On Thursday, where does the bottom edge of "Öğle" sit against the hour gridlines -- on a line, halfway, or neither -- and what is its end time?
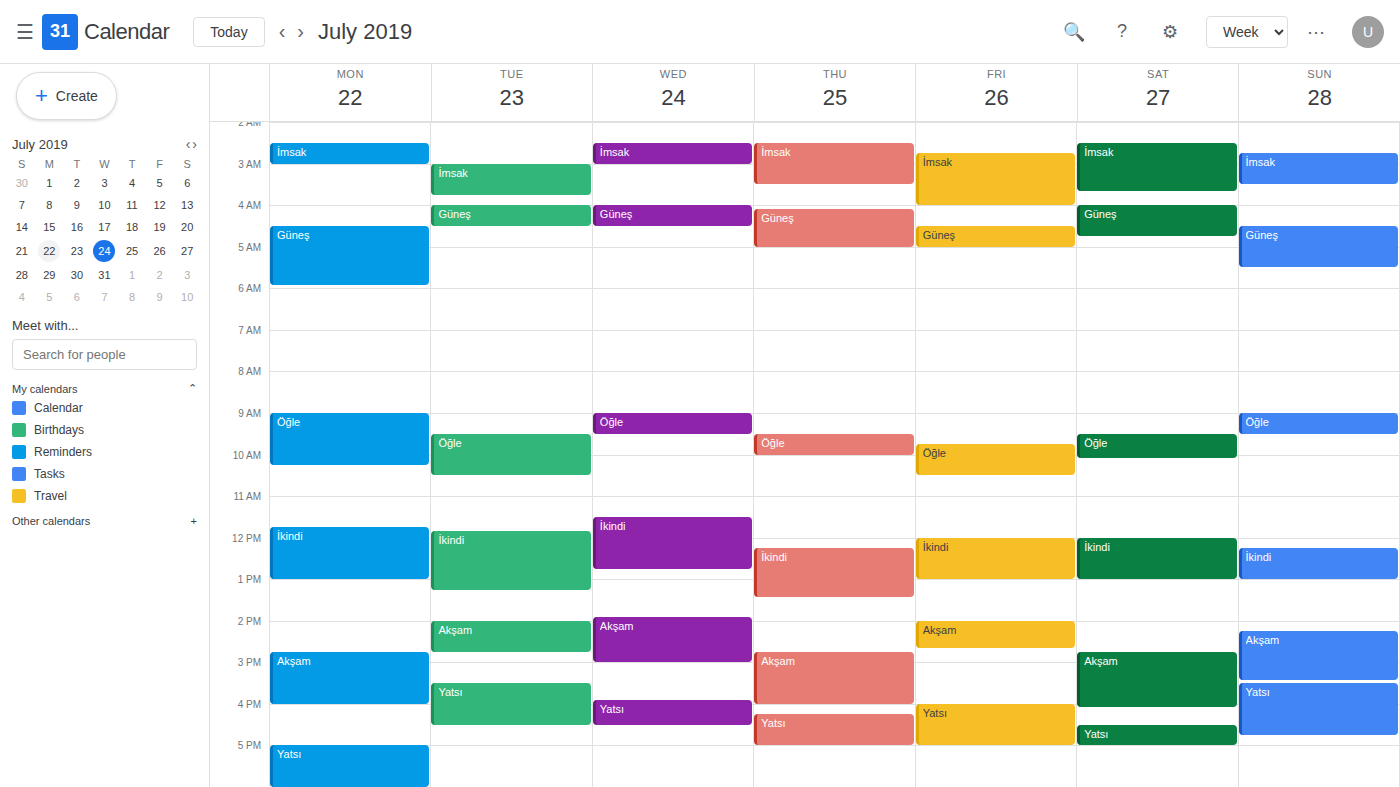
10:00 -- exactly on the 10:00 line.